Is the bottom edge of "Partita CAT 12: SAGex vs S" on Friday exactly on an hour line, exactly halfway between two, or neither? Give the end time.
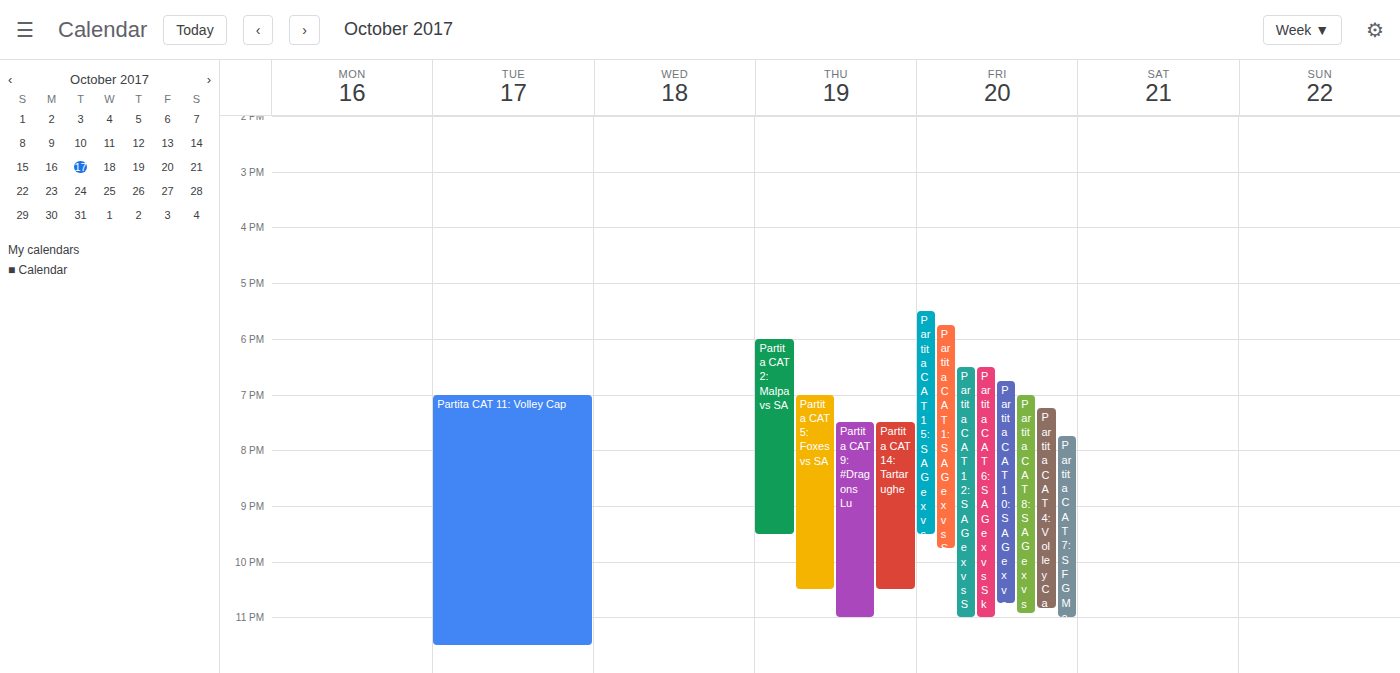
11:00 PM -- exactly on the 11 PM line.